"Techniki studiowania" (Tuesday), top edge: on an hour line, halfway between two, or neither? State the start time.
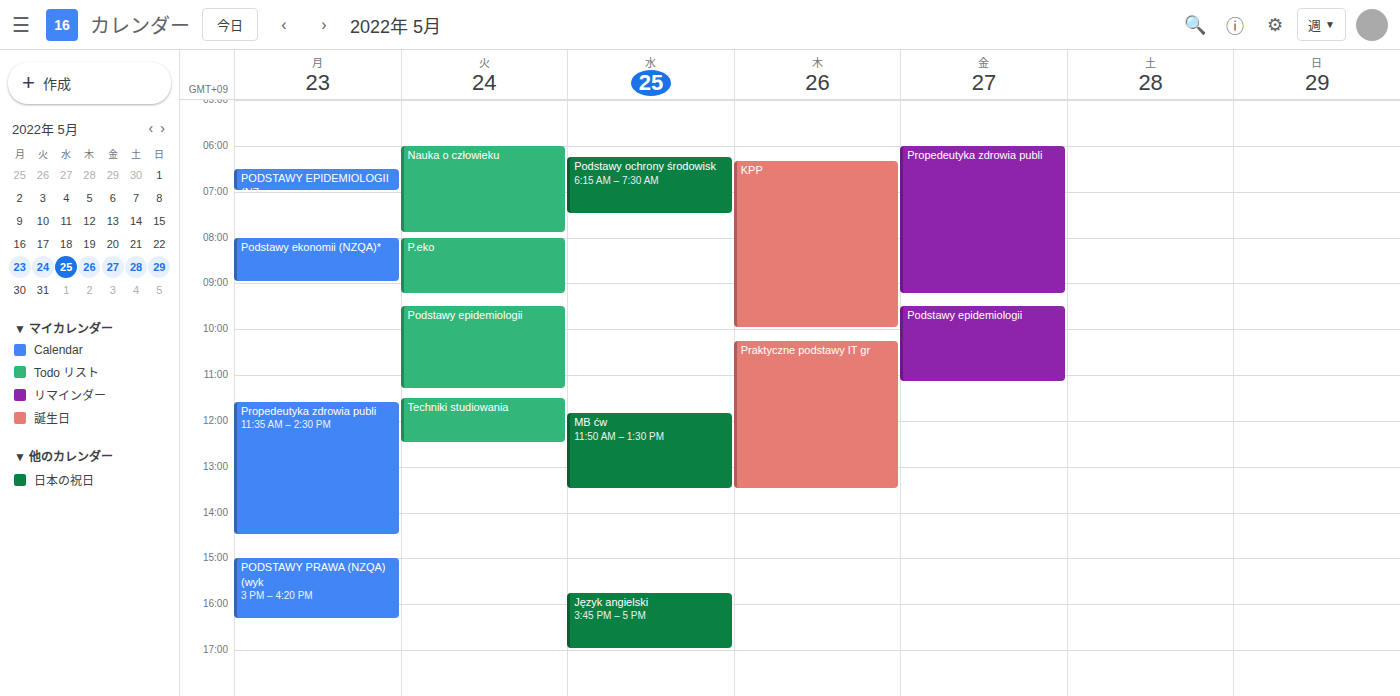
11:30 AM -- halfway between the 11 AM and 12 PM lines.